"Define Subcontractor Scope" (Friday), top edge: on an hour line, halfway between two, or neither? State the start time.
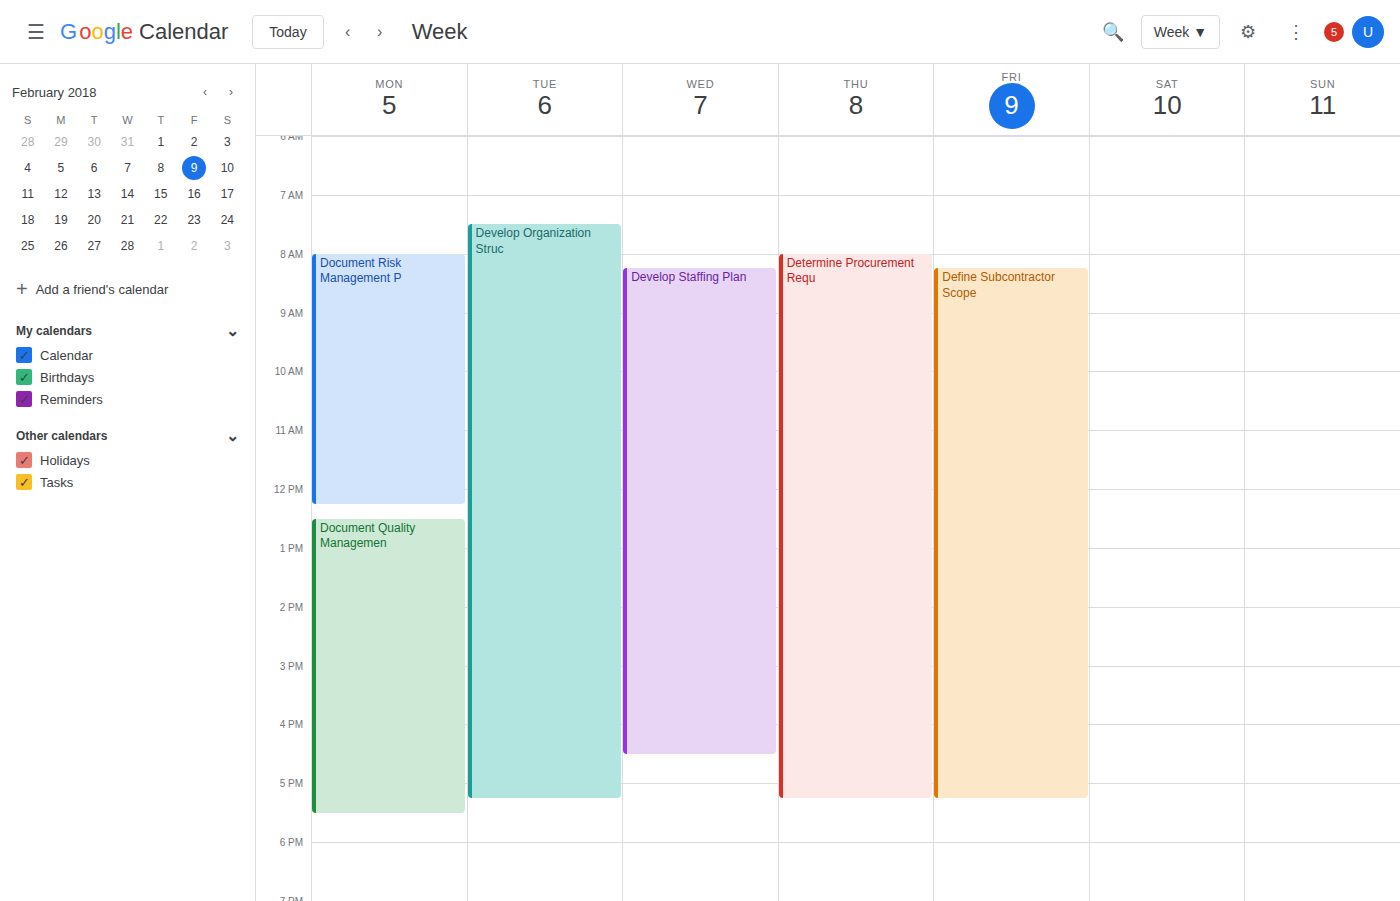
8:15 AM -- neither: a quarter of the way from the 8 AM line to the 9 AM line.